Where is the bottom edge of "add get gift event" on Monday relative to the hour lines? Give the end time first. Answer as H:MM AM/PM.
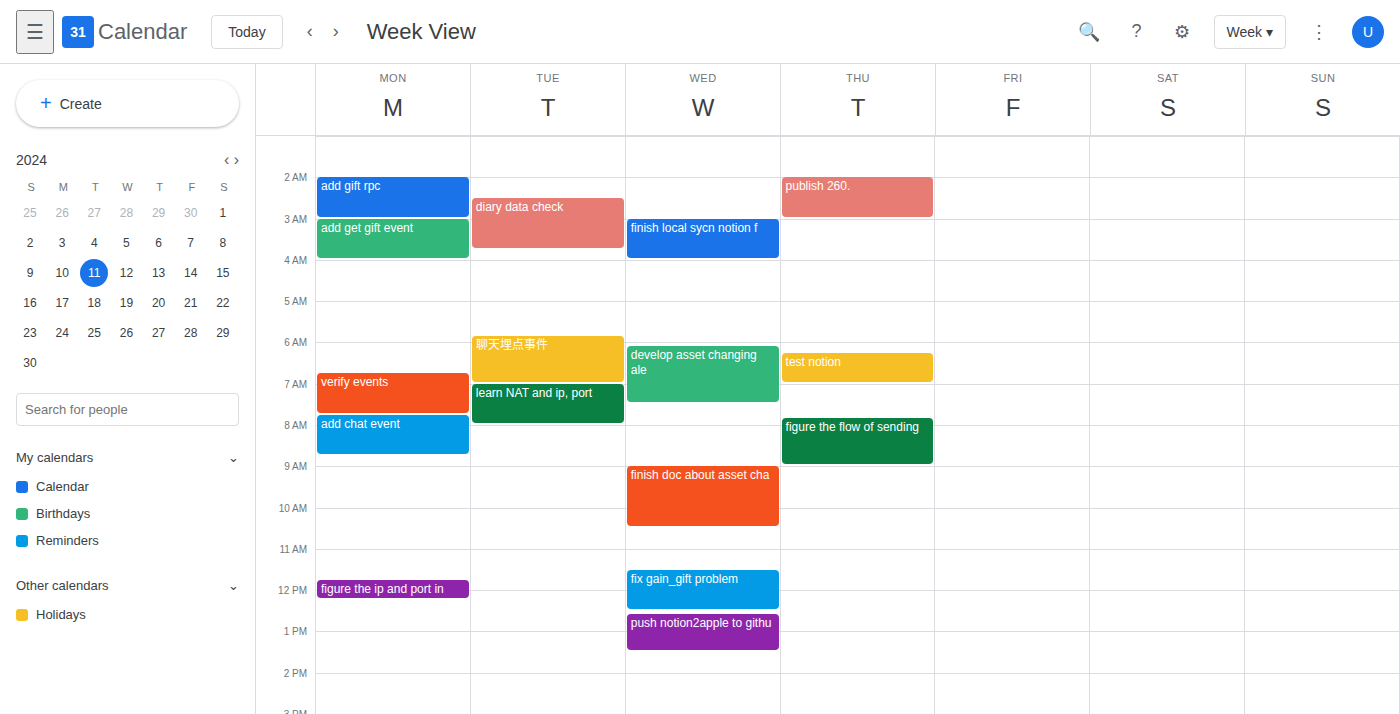
4:00 AM -- exactly on the 4 AM line.